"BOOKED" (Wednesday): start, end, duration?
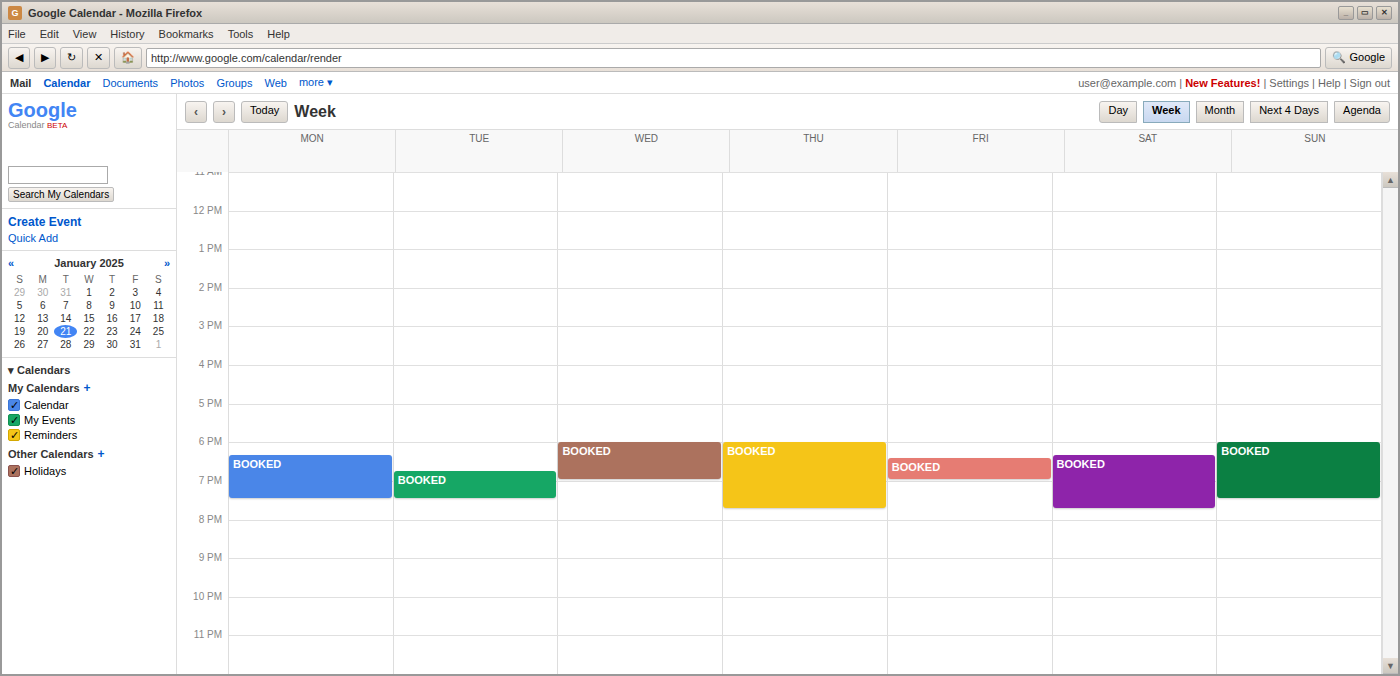
6:00 PM to 7:00 PM, 1 hour